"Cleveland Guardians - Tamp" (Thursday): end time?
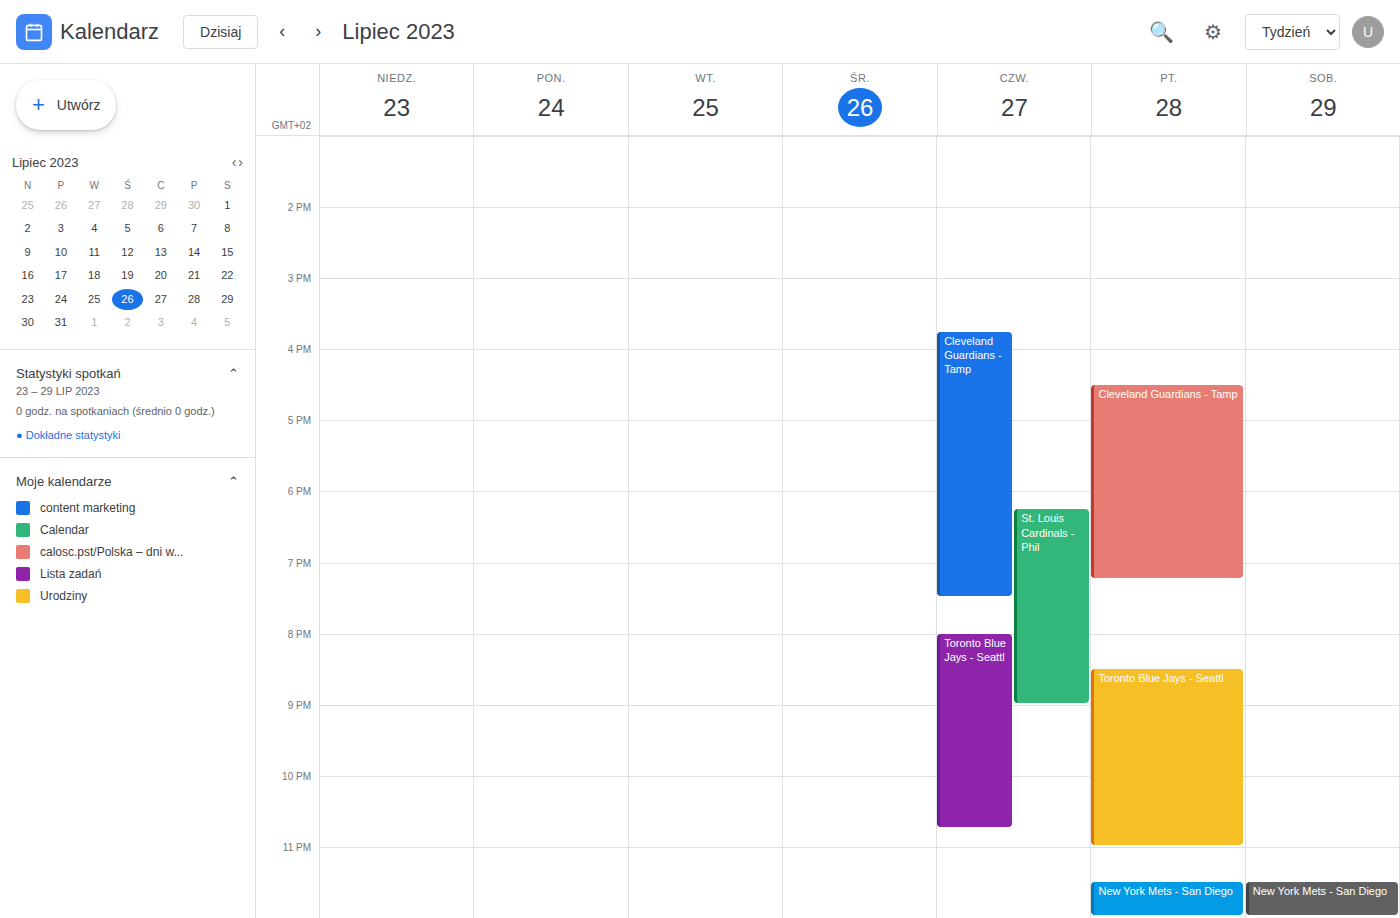
7:30 PM